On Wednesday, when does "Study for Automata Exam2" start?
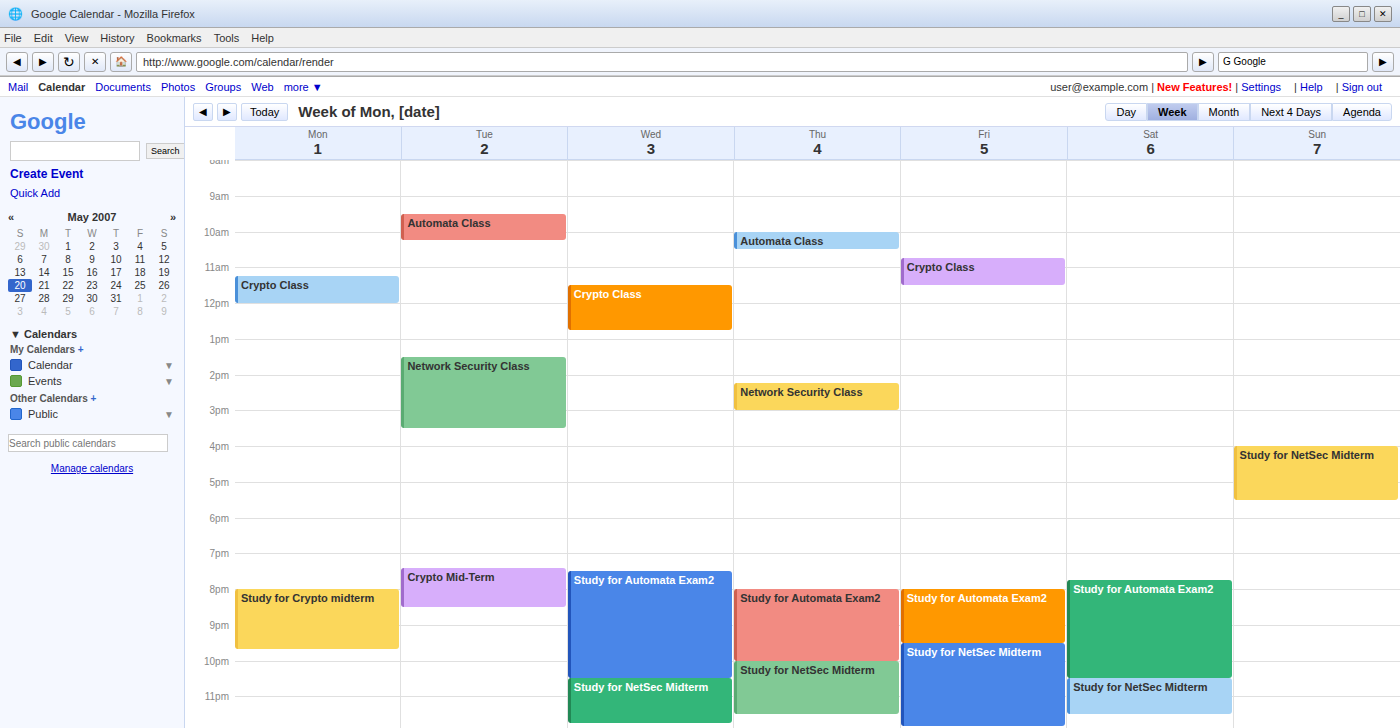
7:30 PM